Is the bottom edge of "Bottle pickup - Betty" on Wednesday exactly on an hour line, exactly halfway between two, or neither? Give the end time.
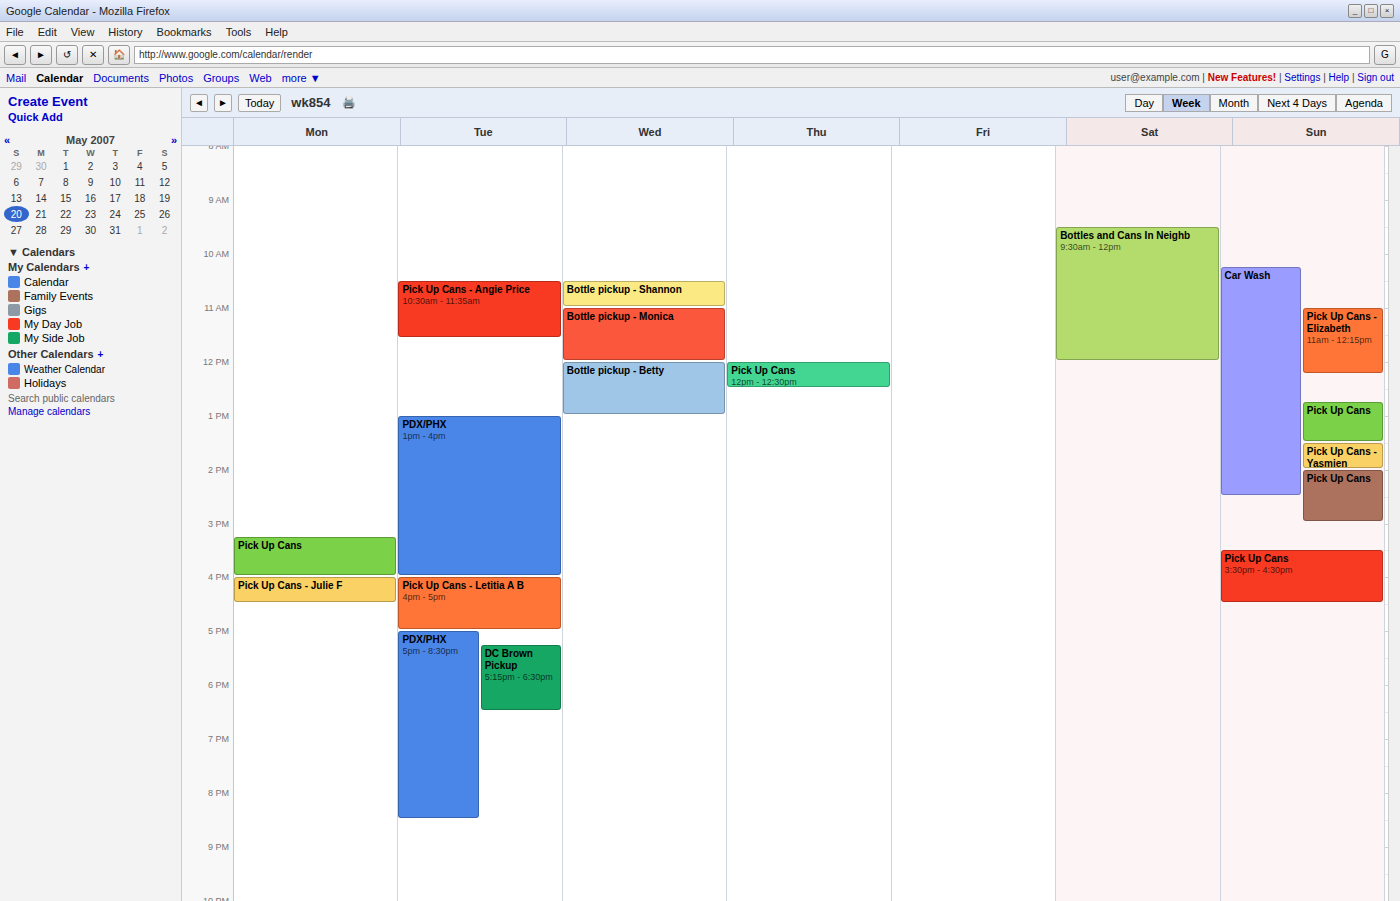
1:00 PM -- exactly on the 1 PM line.